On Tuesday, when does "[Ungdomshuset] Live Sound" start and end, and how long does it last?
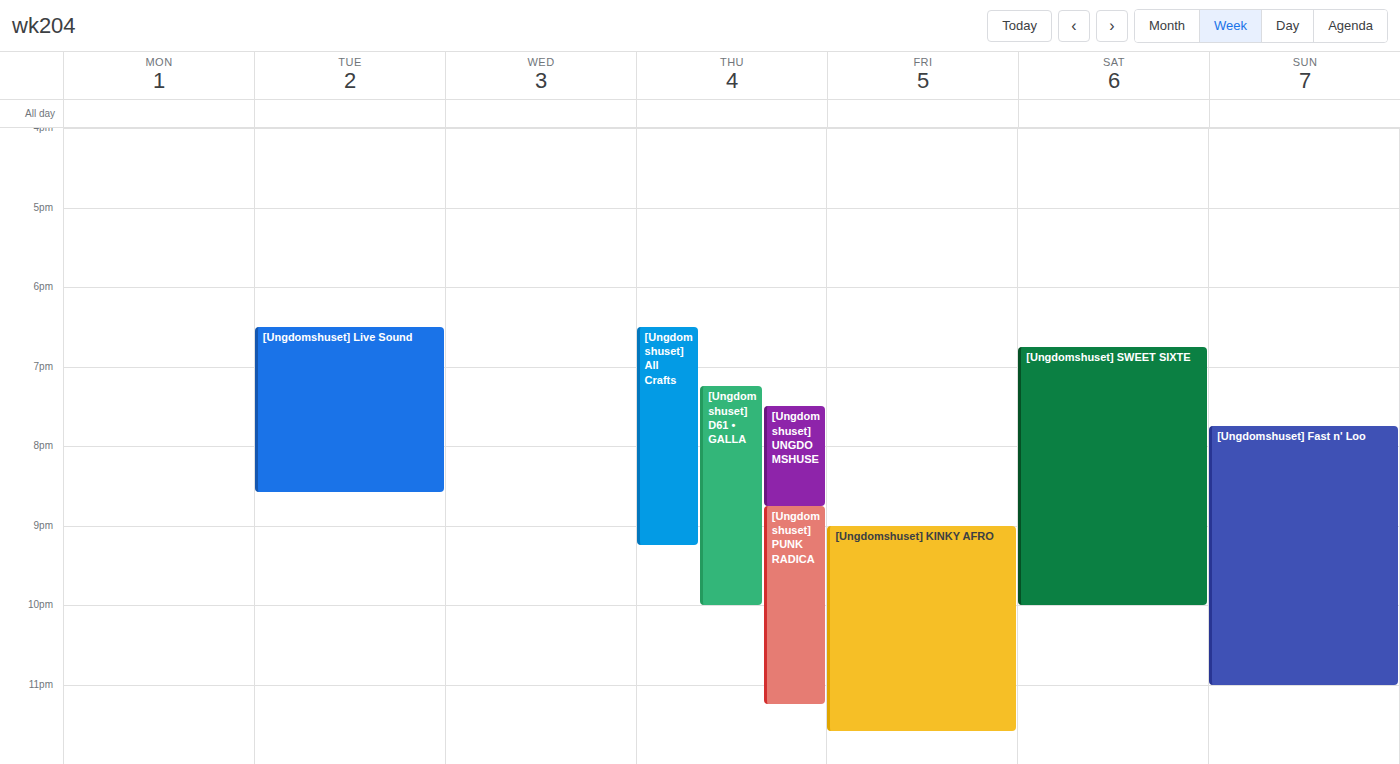
6:30 PM to 8:35 PM, 2 hours 5 minutes